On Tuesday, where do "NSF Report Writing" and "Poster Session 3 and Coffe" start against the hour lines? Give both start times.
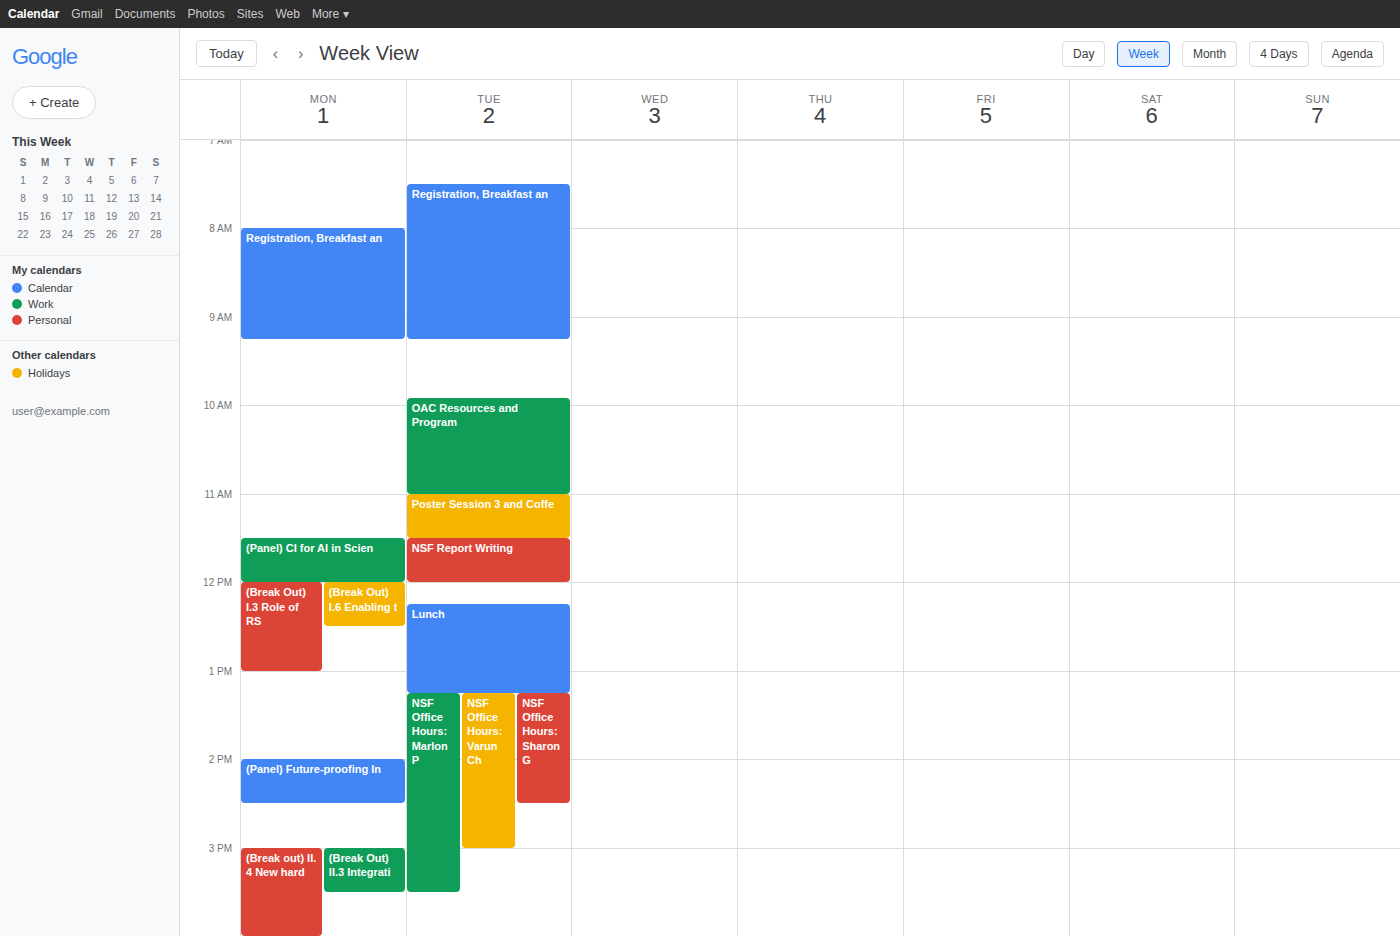
"NSF Report Writing": 11:30 AM, halfway between the 11 AM and 12 PM lines. "Poster Session 3 and Coffe": 11:00 AM, exactly on the 11 AM line.